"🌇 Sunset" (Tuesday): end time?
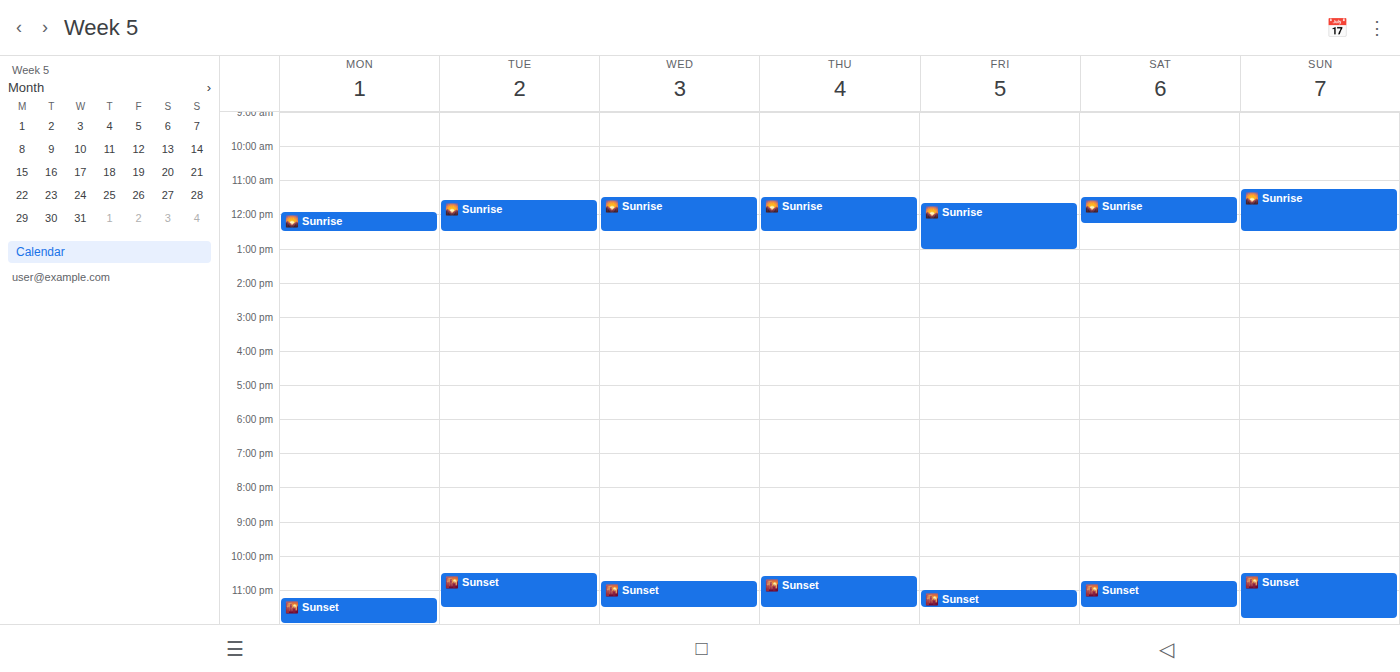
11:30 PM